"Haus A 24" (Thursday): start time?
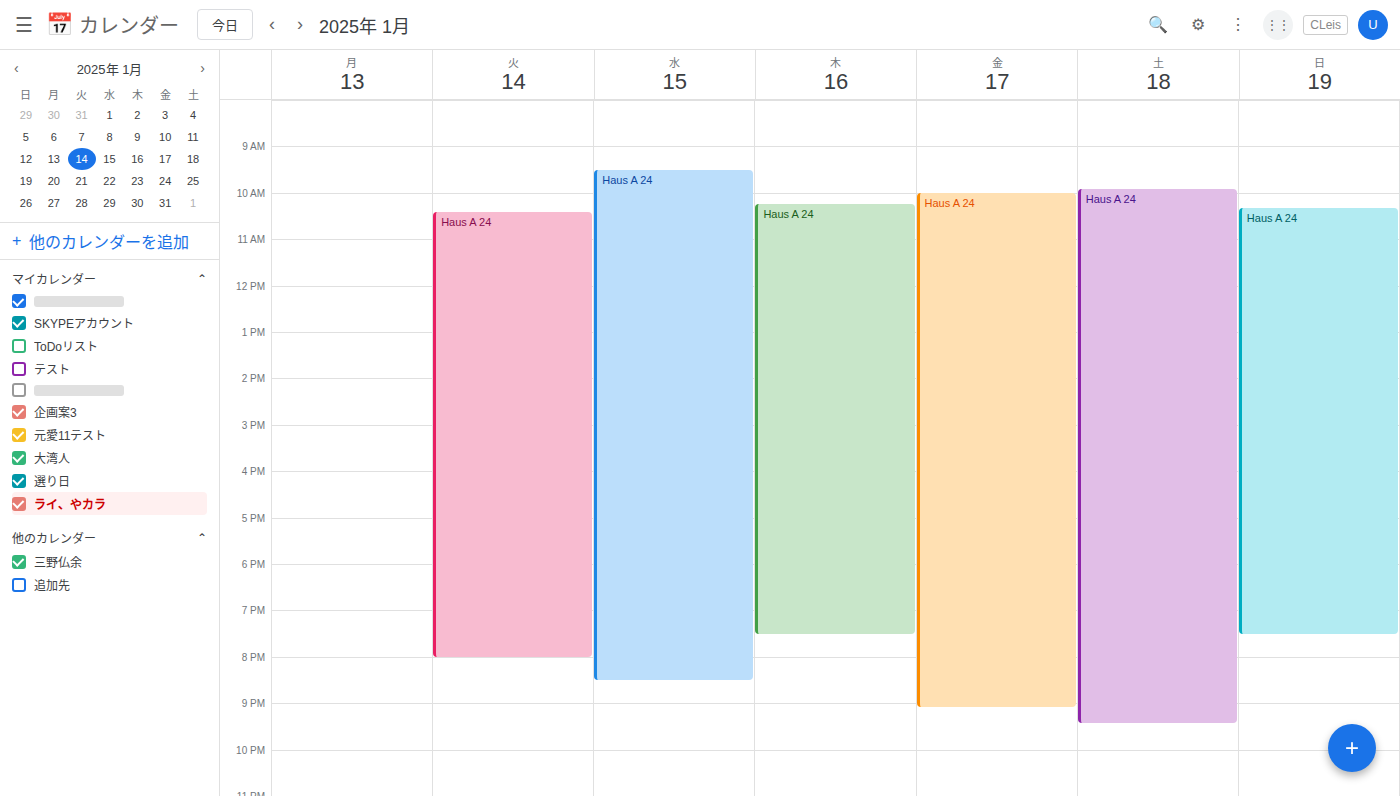
10:15 AM